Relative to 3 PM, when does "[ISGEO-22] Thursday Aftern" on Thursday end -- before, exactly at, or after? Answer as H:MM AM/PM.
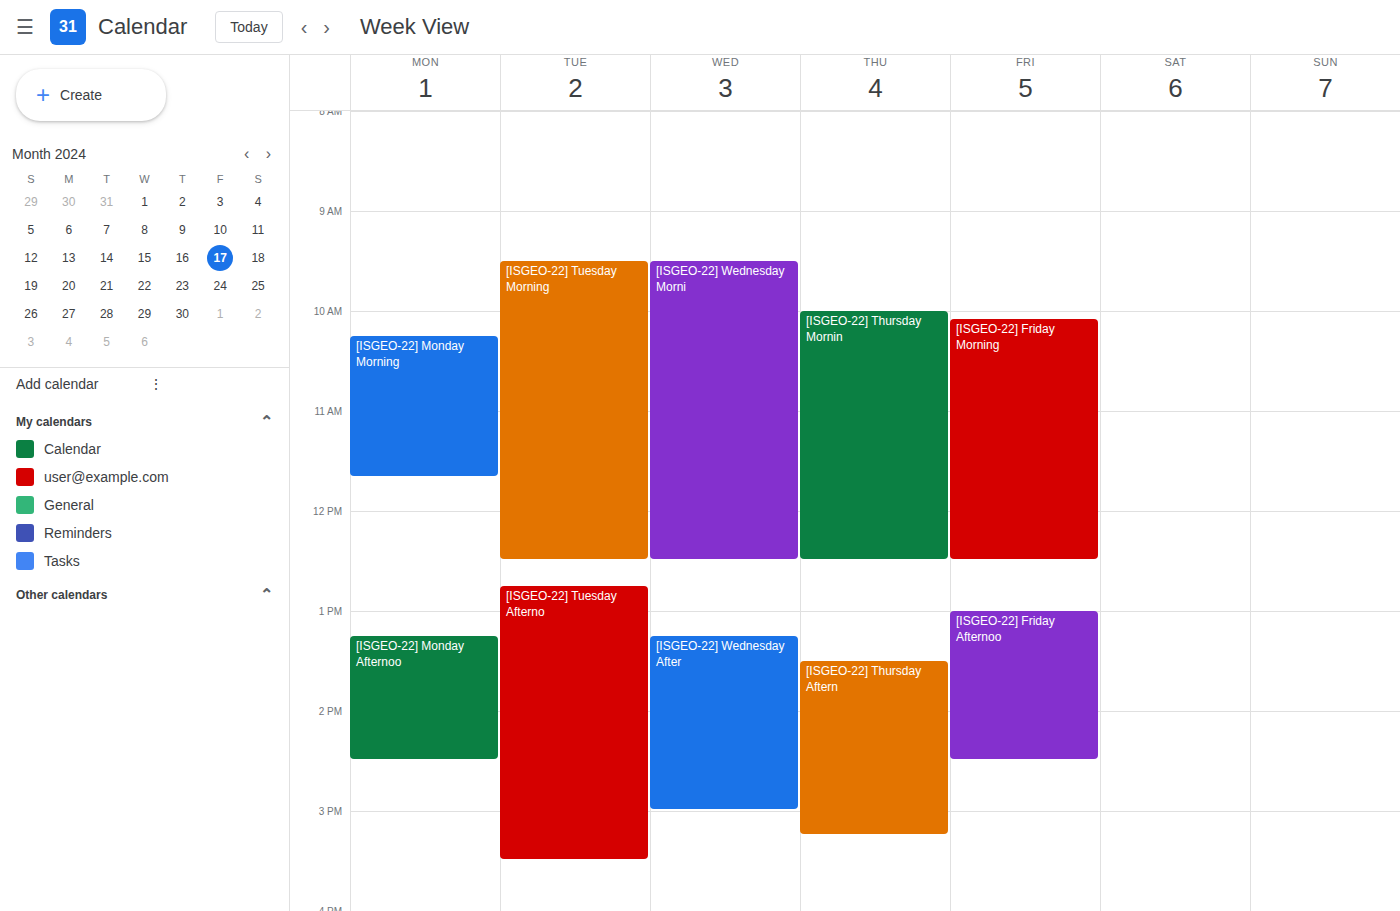
3:15 PM -- after 3 PM, 15 minutes below the 3 PM line.